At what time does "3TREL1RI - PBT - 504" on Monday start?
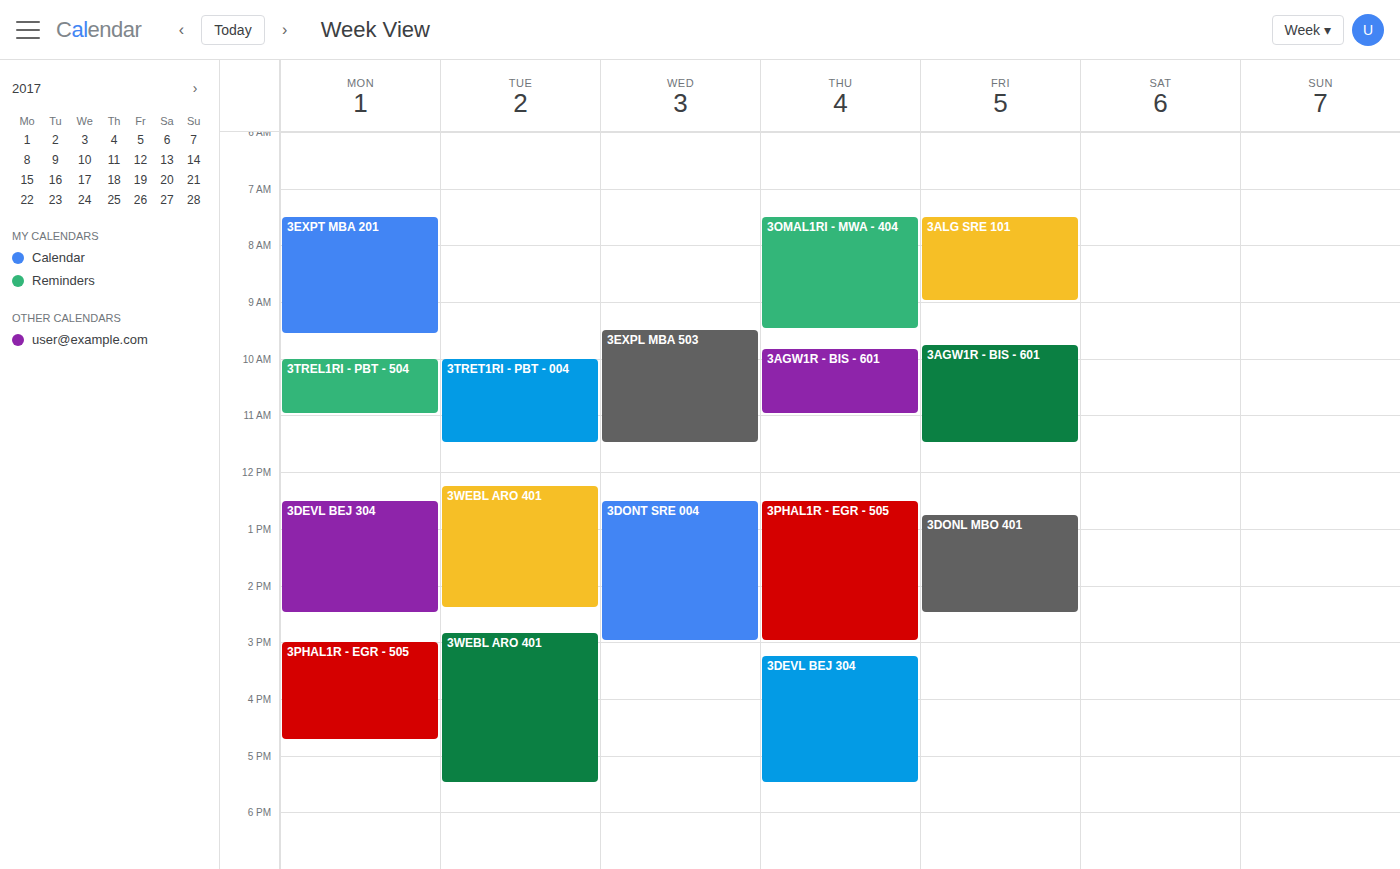
10:00 AM